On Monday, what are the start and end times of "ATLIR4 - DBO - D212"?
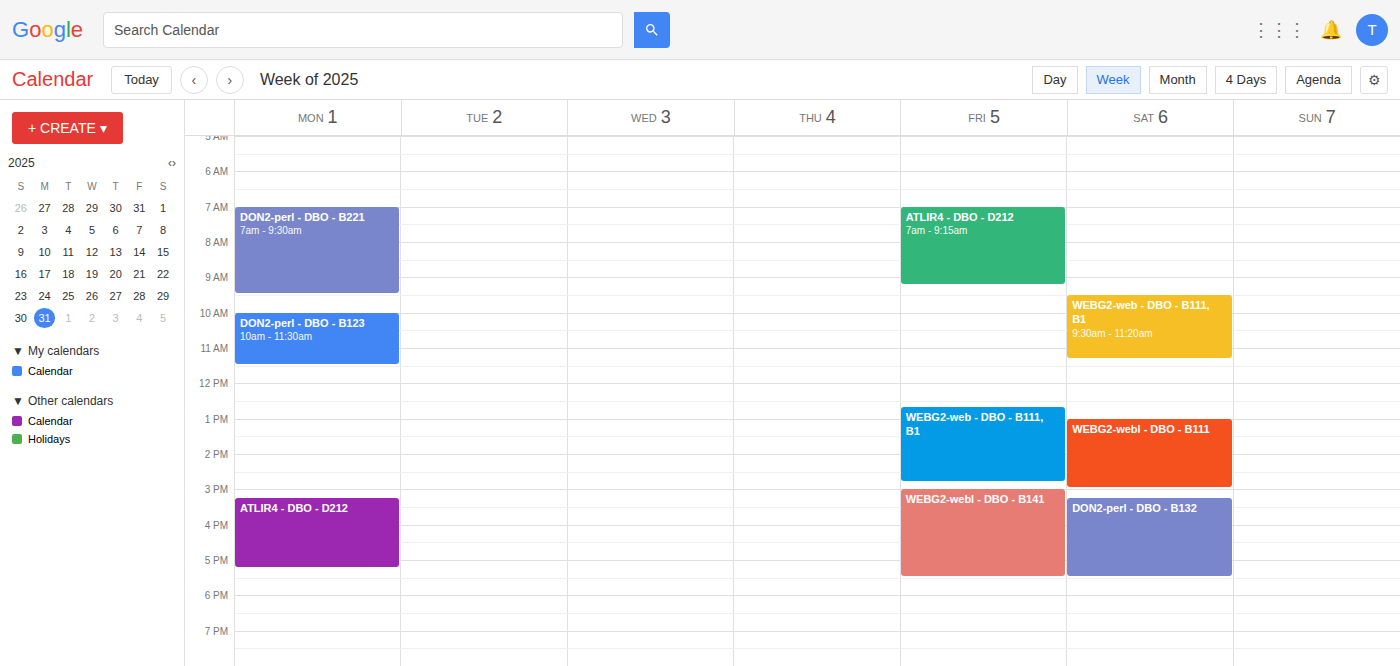
3:15 PM to 5:15 PM